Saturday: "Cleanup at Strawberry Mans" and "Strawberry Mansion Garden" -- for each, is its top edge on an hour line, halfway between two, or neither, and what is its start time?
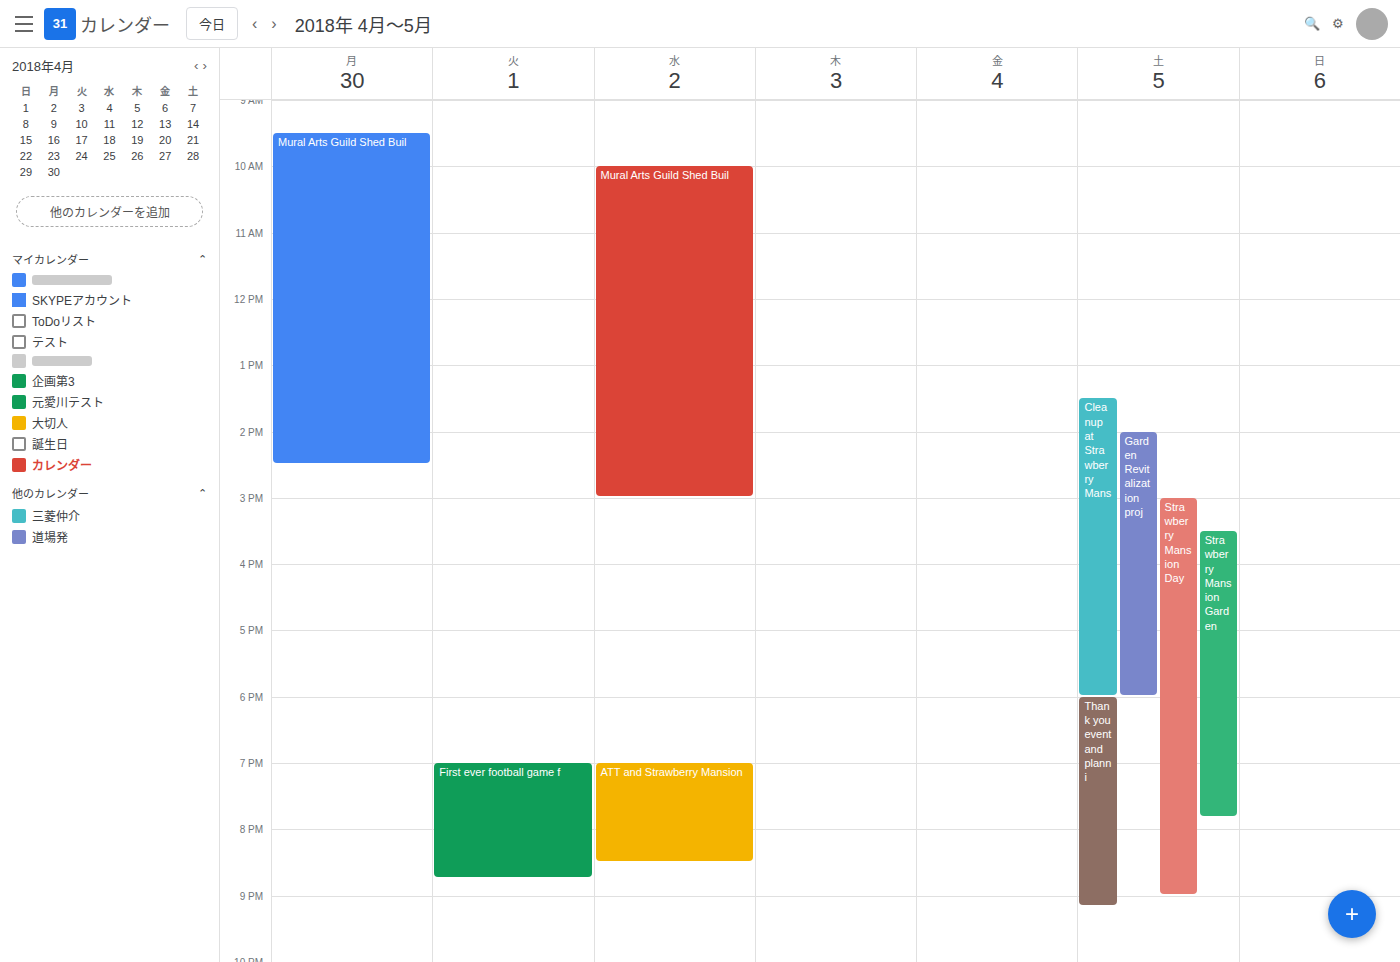
"Cleanup at Strawberry Mans": 13:30, halfway between the 13:00 and 14:00 lines. "Strawberry Mansion Garden": 15:30, halfway between the 15:00 and 16:00 lines.